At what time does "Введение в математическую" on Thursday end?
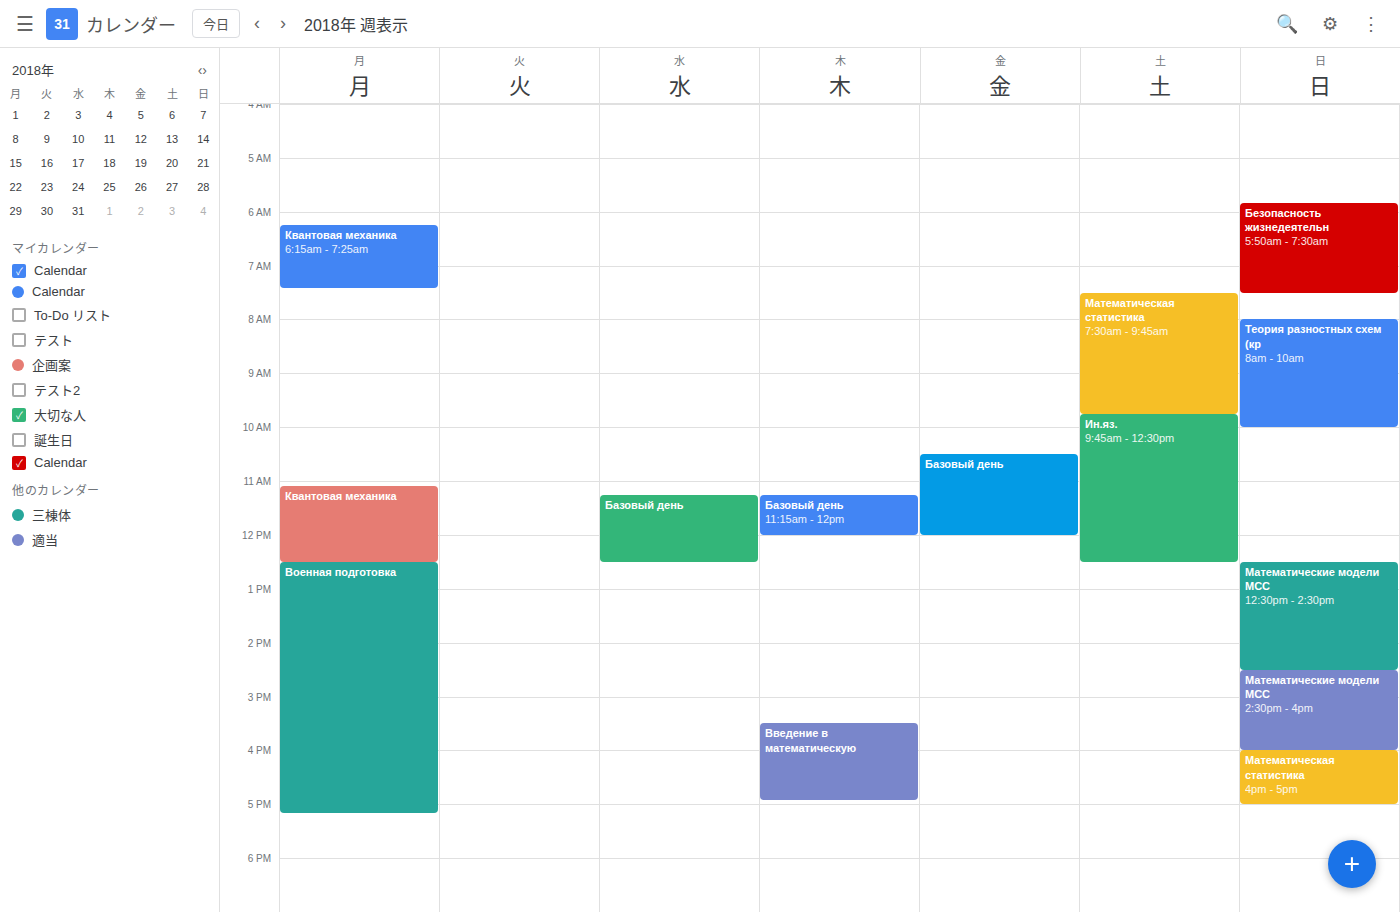
4:55 PM